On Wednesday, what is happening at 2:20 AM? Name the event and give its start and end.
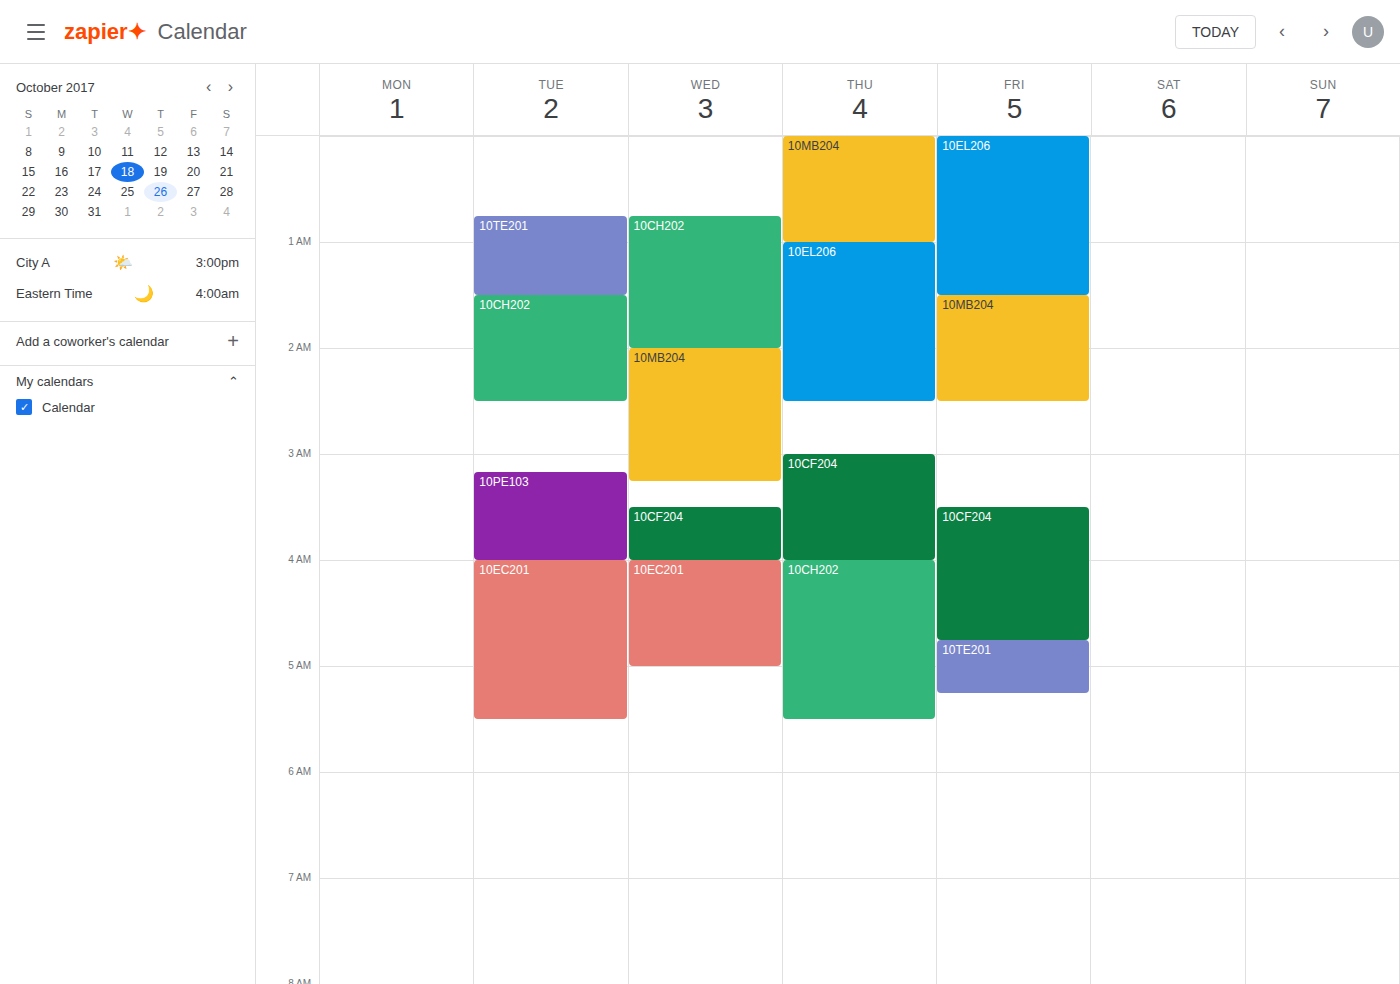
"10MB204", 2:00 AM to 3:15 AM